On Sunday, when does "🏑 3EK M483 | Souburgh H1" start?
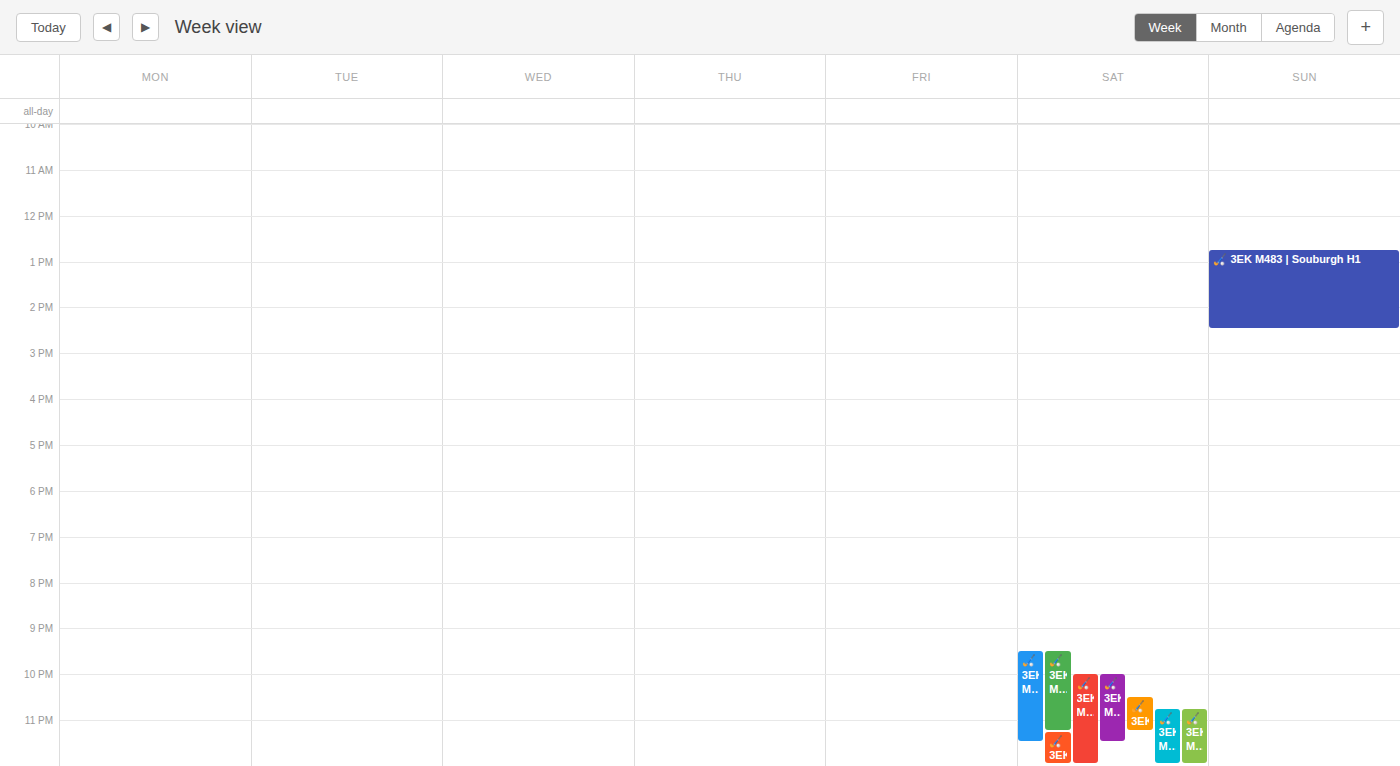
12:45 PM